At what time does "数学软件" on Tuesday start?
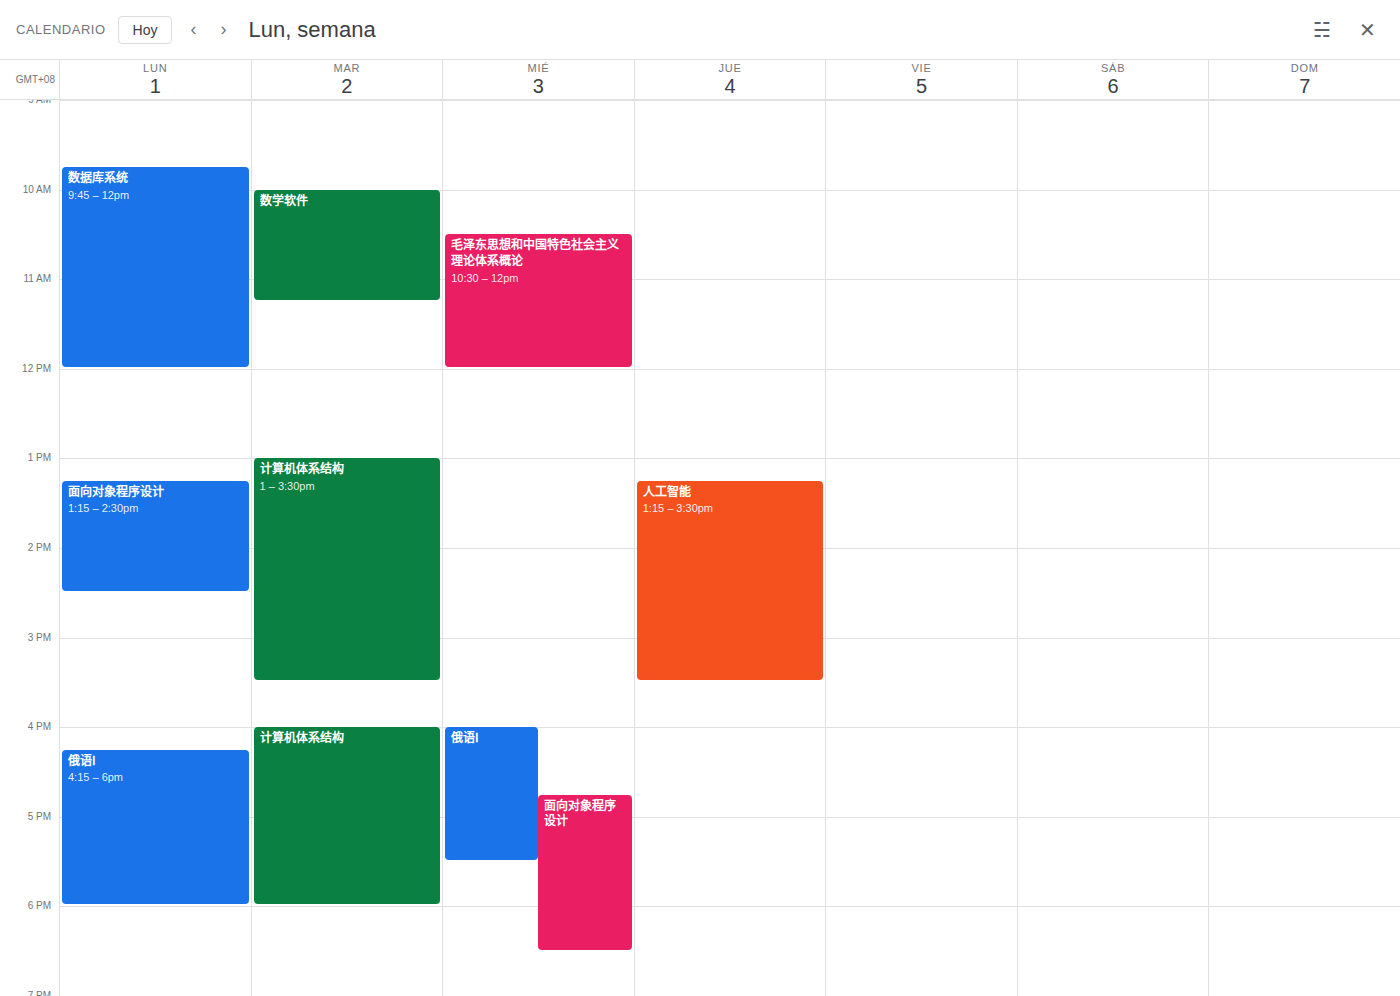
10:00